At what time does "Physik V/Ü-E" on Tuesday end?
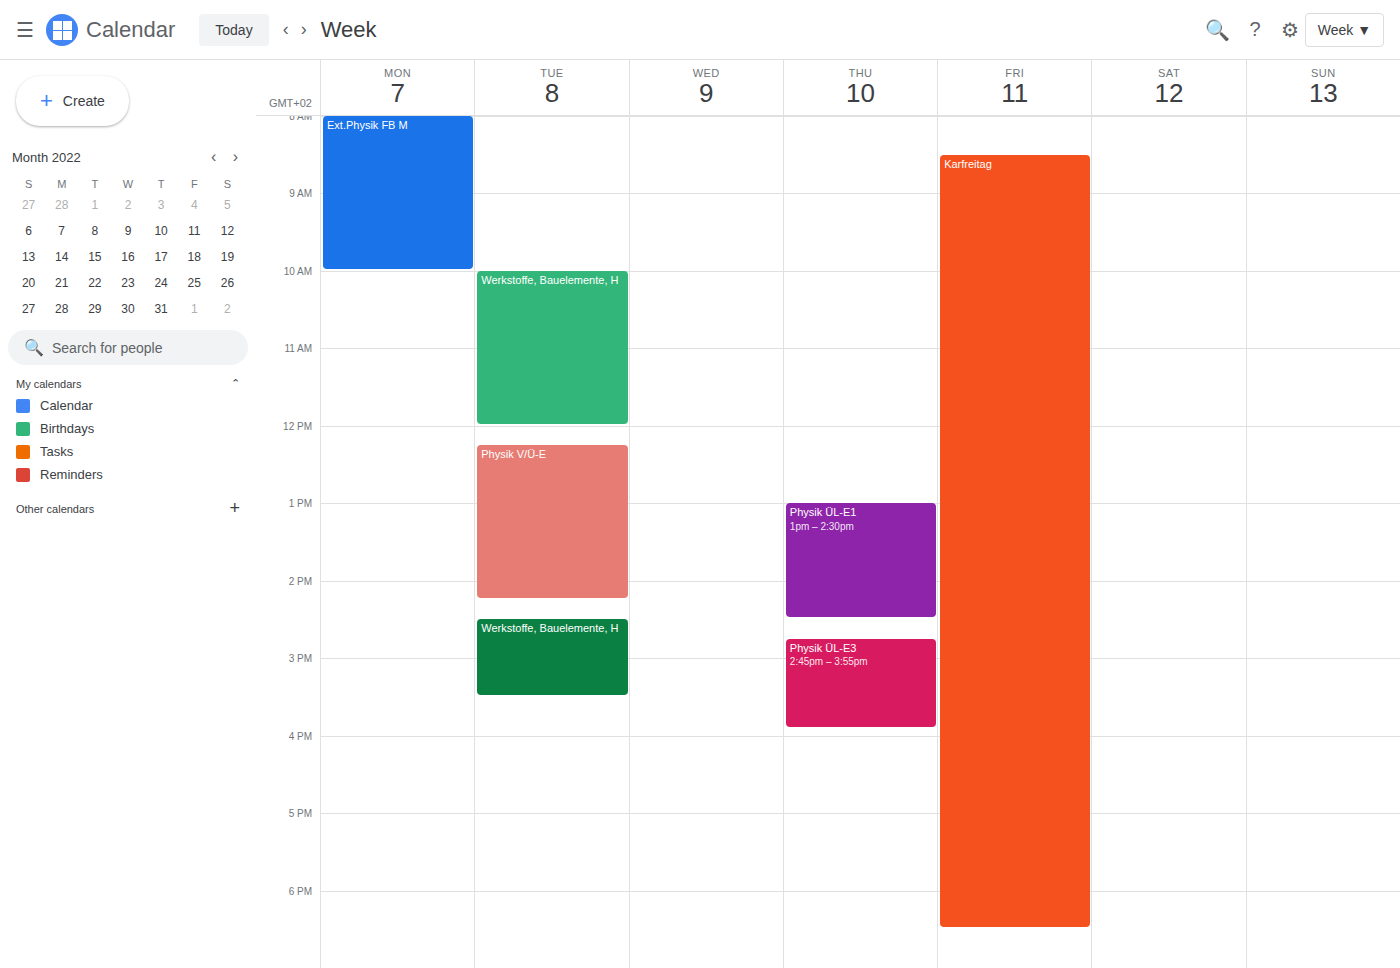
2:15 PM